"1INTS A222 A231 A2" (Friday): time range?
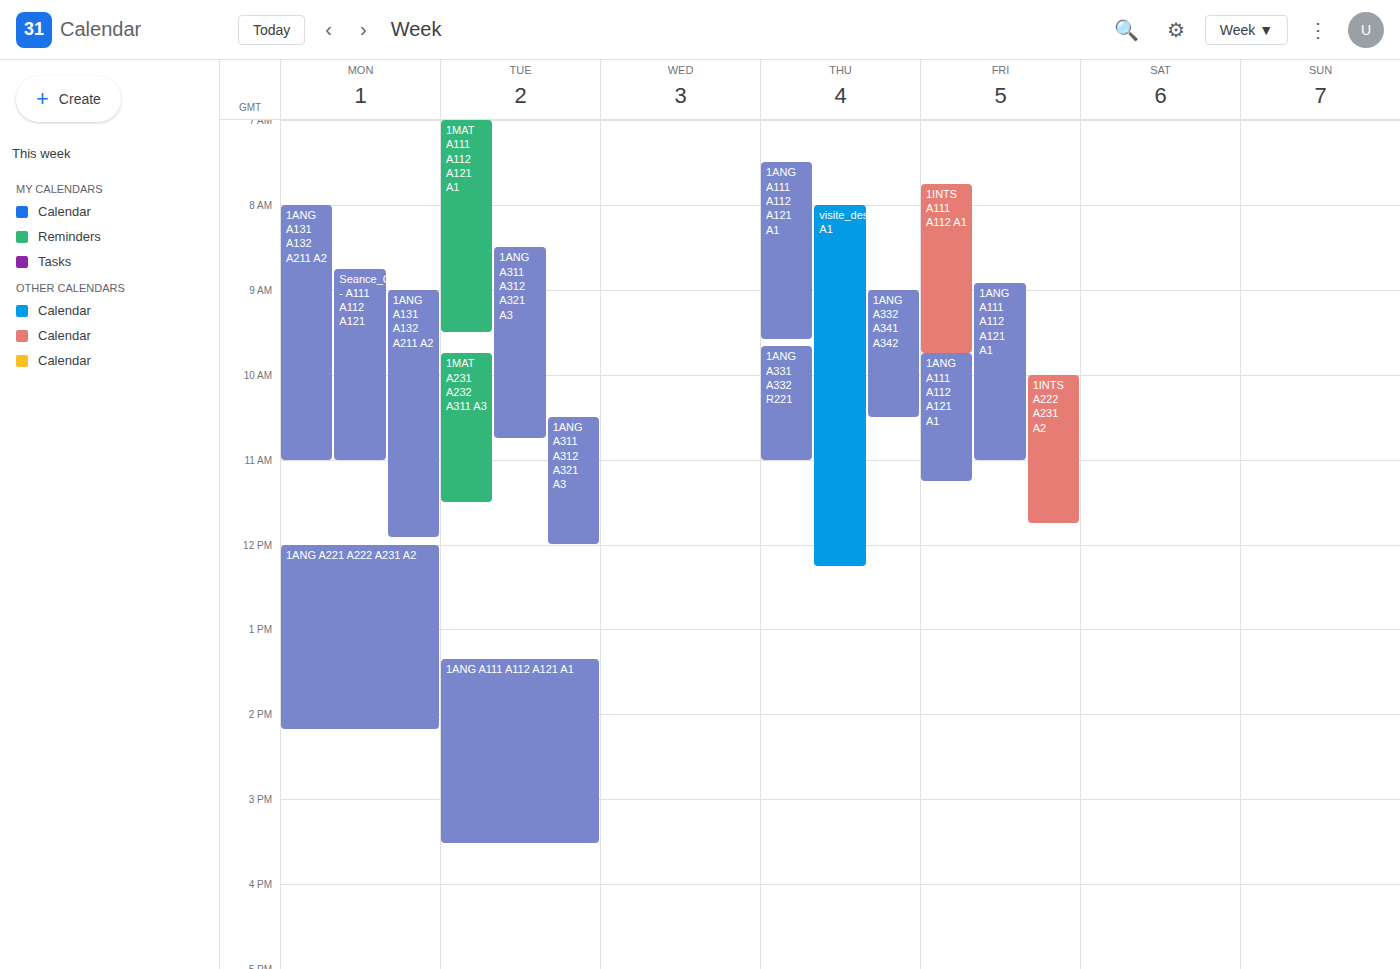
10:00 AM to 11:45 AM